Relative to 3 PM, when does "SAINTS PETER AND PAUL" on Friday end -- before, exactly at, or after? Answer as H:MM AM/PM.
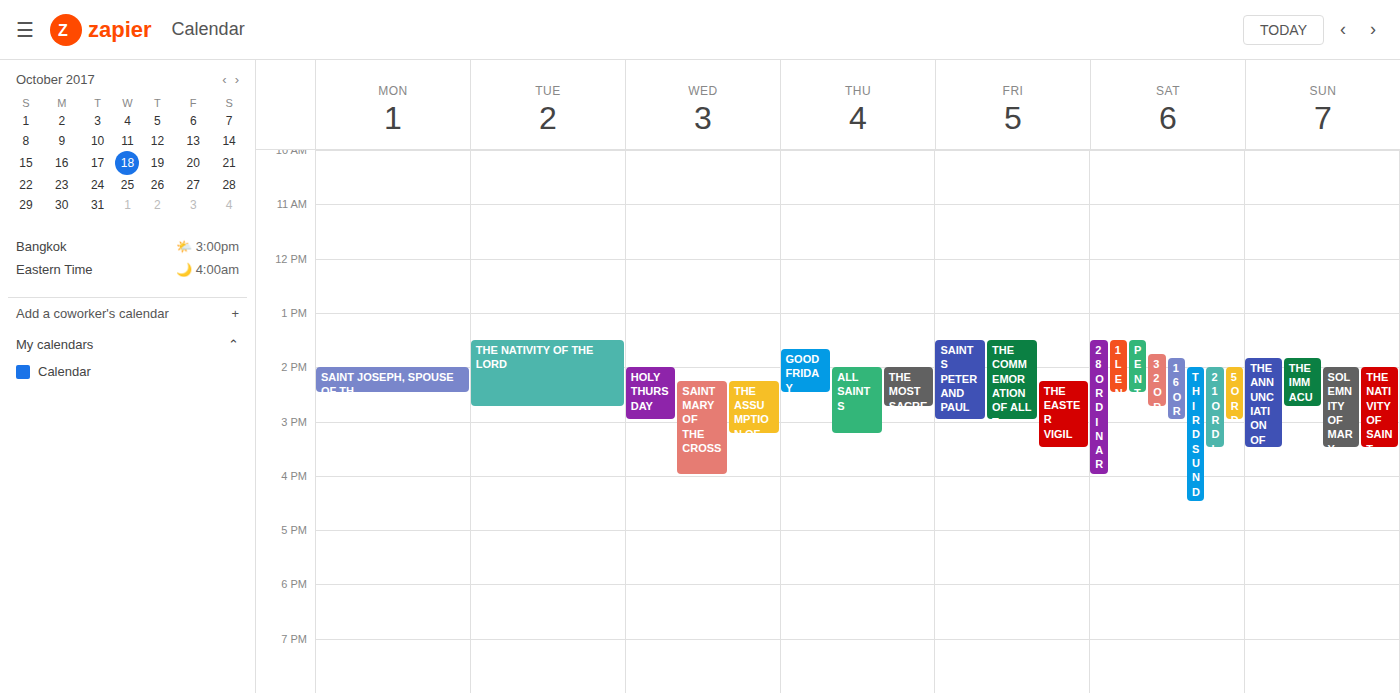
3:00 PM -- exactly at 3 PM, on the 3 PM line.